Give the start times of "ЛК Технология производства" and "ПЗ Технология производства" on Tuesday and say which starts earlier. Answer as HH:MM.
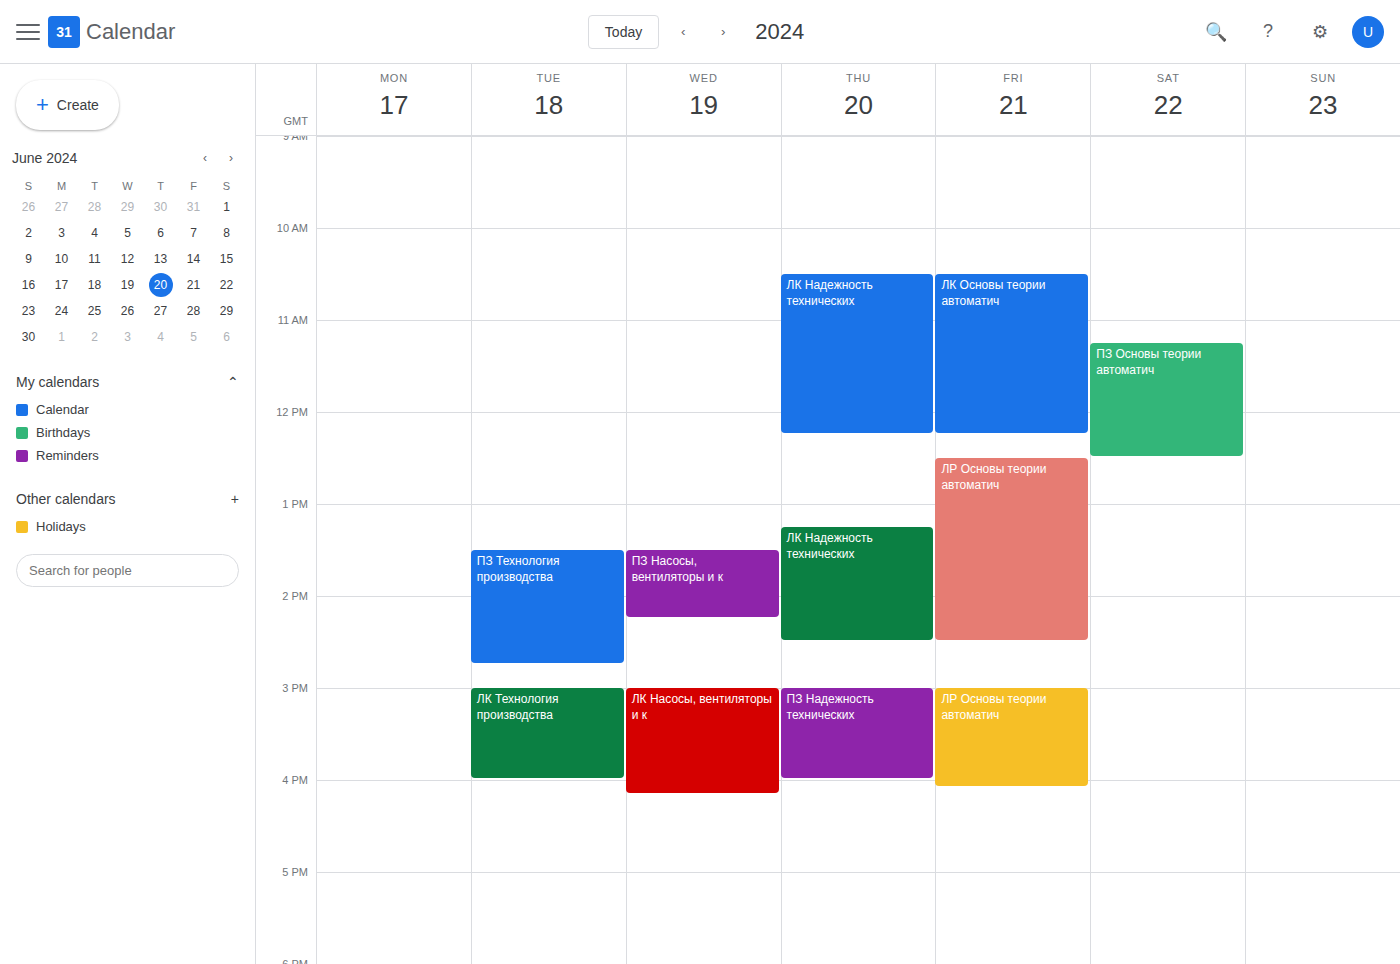
"ПЗ Технология производства" 13:30; "ЛК Технология производства" 15:00.